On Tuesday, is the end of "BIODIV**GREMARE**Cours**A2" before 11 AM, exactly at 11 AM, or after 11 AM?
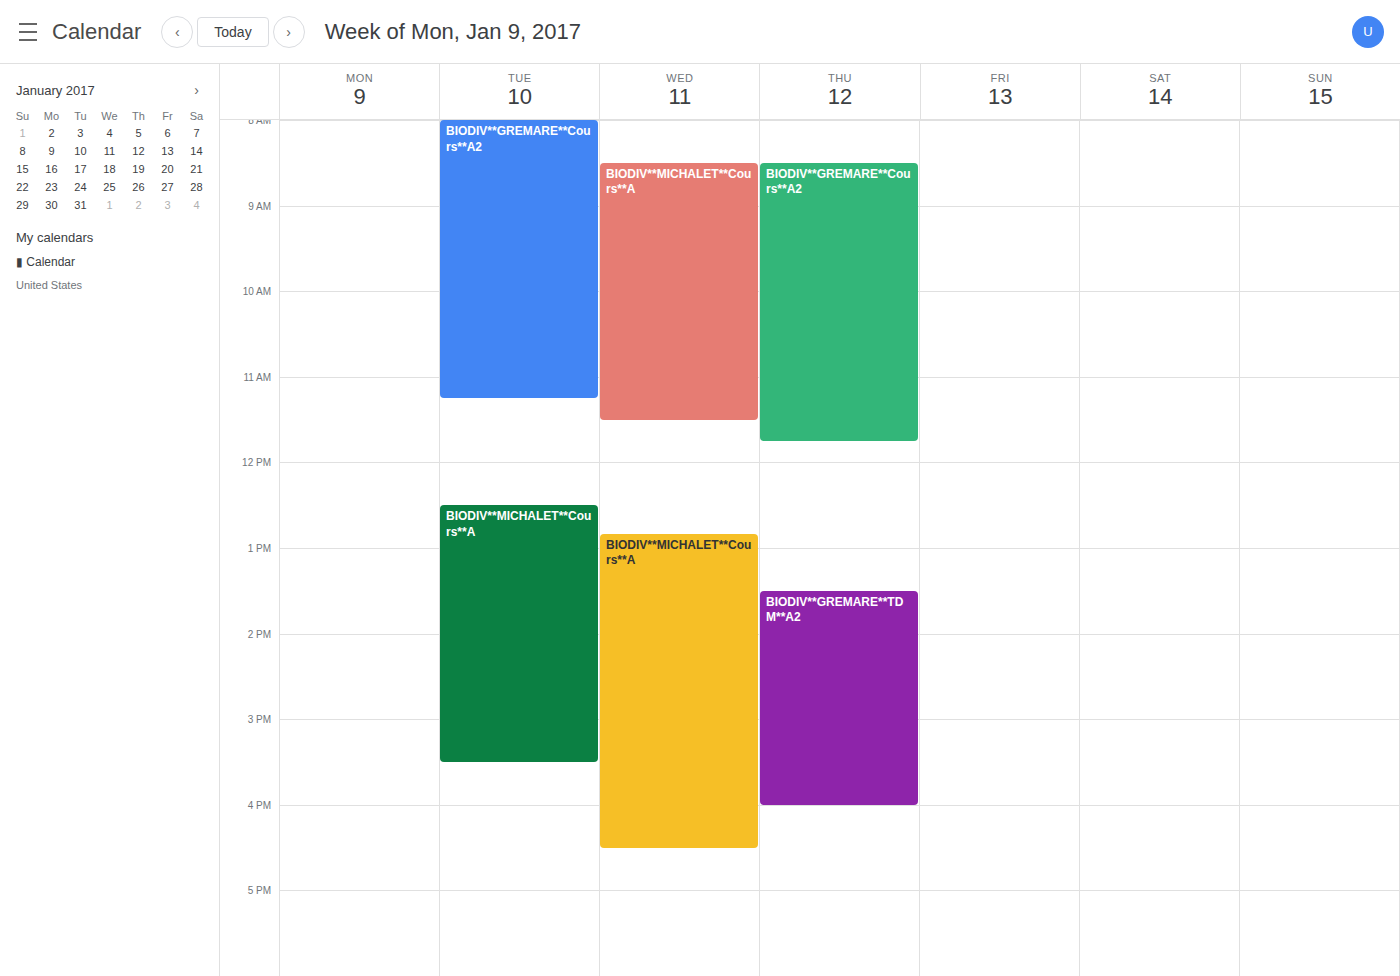
11:15 AM -- after 11 AM, 15 minutes below the 11 AM line.